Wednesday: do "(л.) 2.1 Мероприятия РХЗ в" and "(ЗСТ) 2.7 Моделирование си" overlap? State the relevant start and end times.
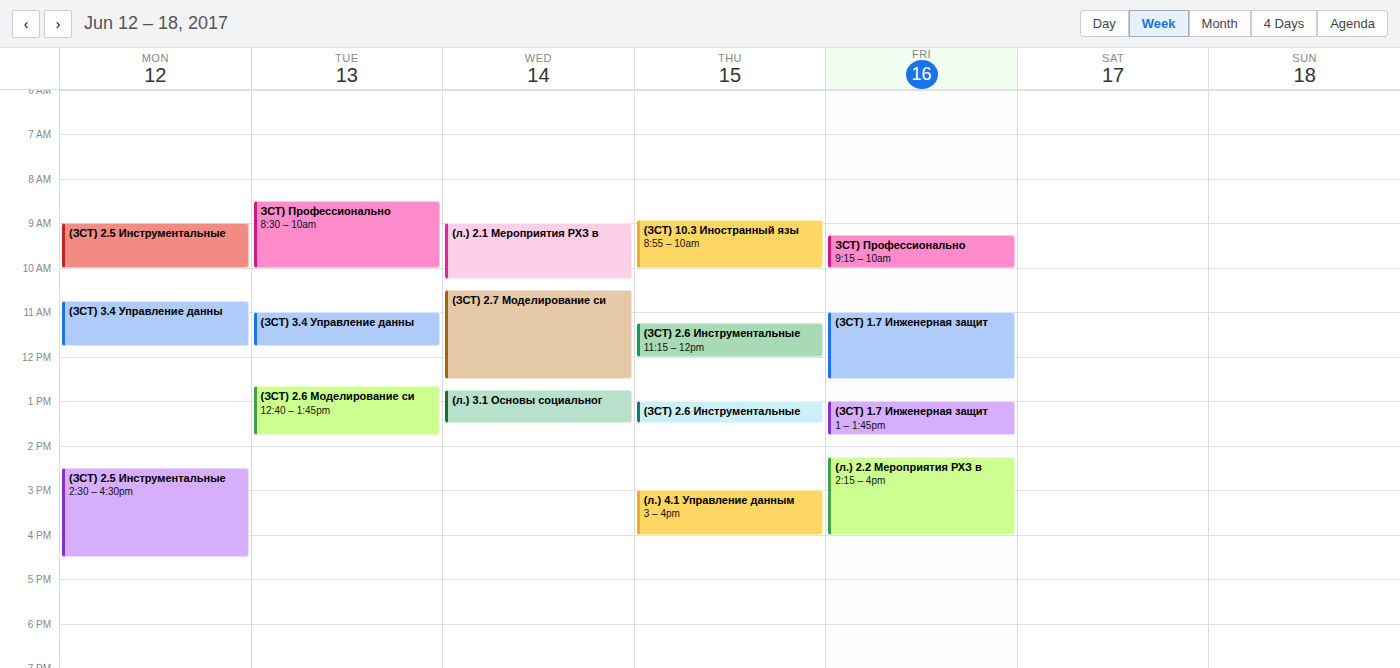
"(л.) 2.1 Мероприятия РХЗ в" ends at 10:15 AM and "(ЗСТ) 2.7 Моделирование си" starts at 10:30 AM -- no overlap.